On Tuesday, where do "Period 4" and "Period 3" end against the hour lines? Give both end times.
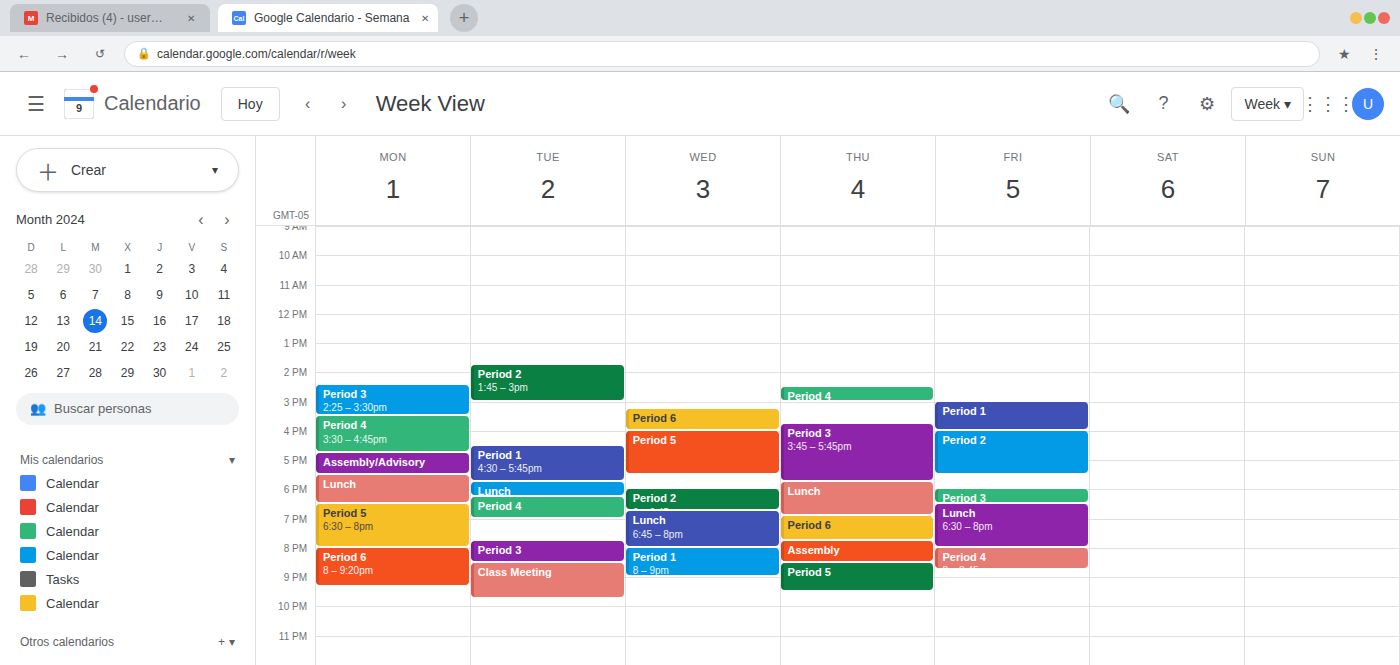
"Period 4": 7:00 PM, exactly on the 7 PM line. "Period 3": 8:30 PM, halfway between the 8 PM and 9 PM lines.